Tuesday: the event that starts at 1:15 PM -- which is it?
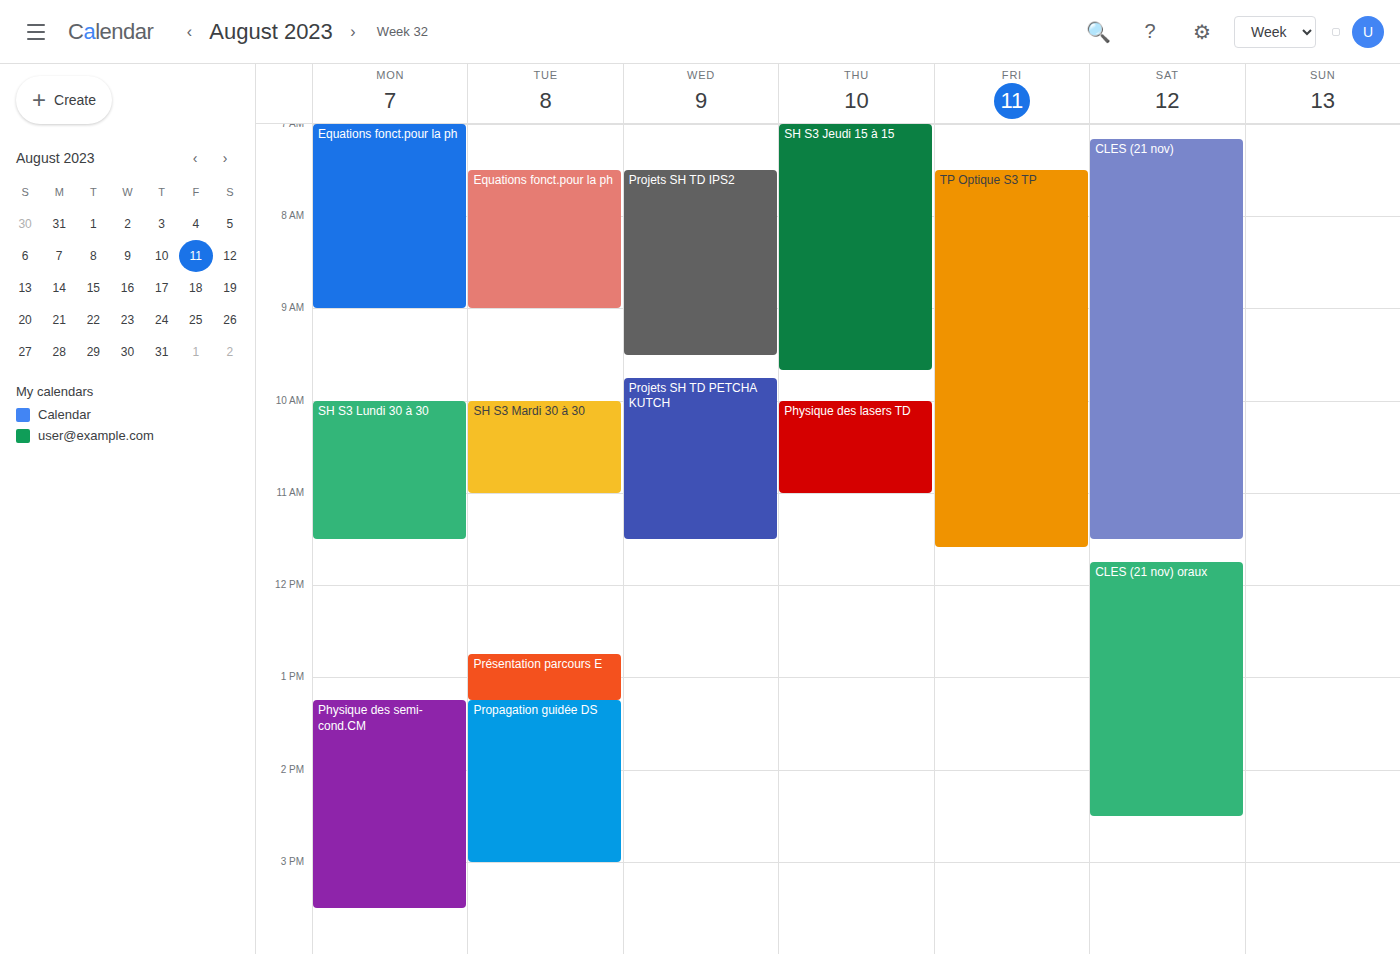
"Propagation guidée DS"